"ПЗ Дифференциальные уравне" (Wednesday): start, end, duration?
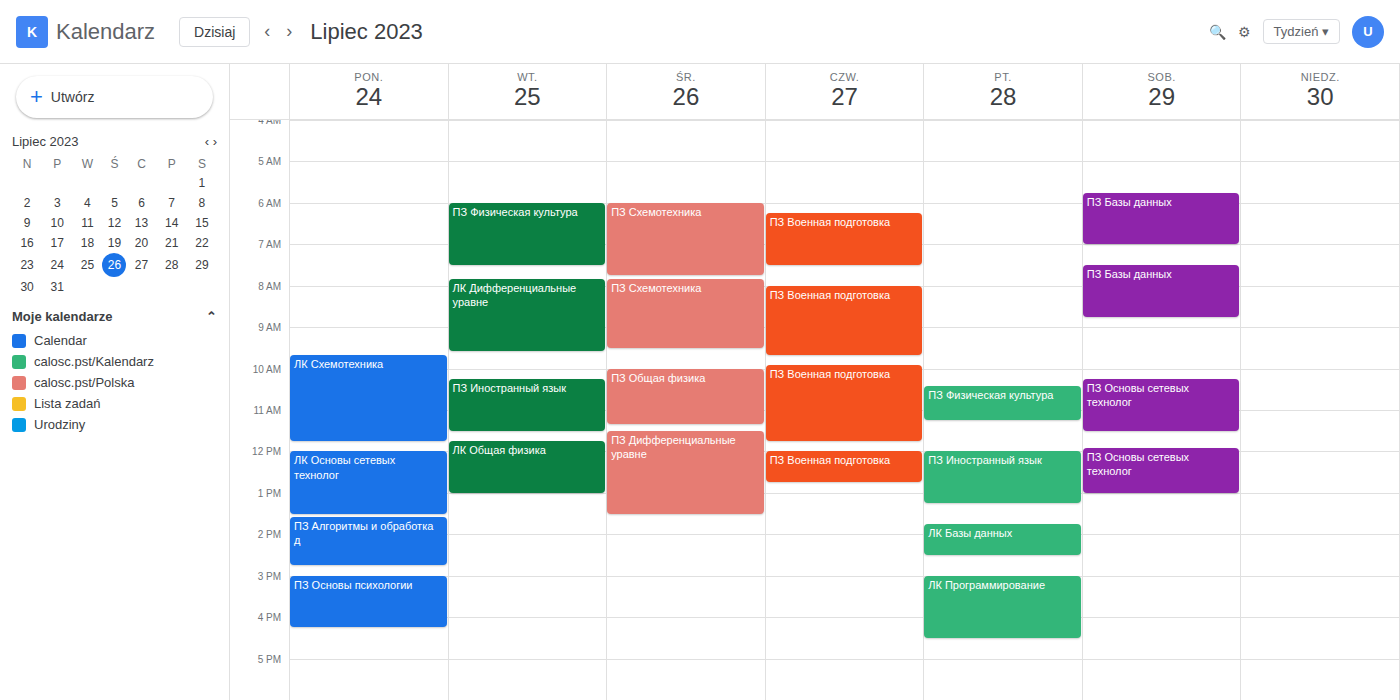
11:30 AM to 1:30 PM, 2 hours